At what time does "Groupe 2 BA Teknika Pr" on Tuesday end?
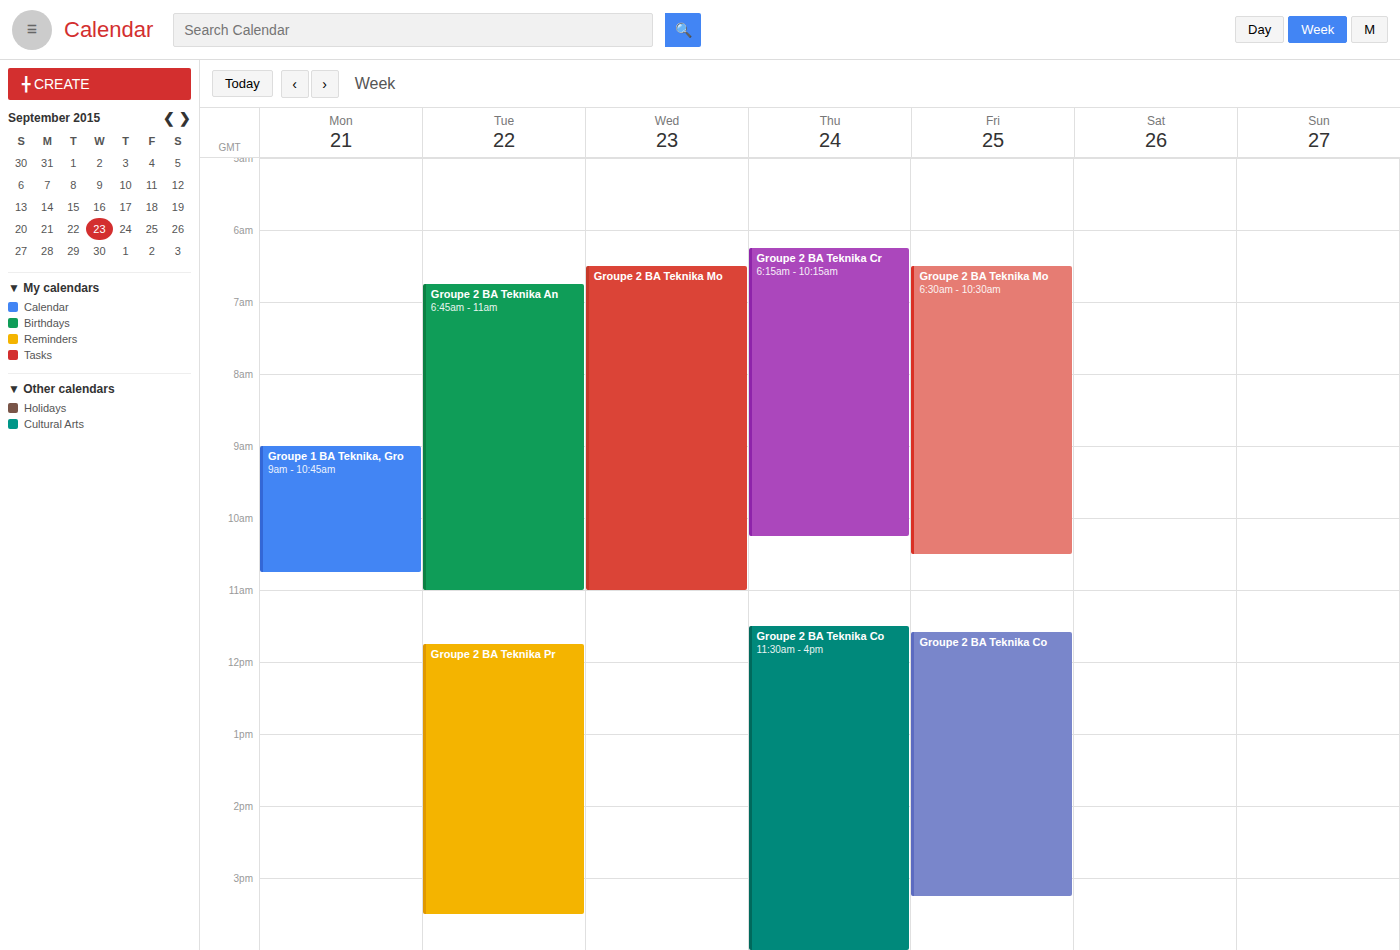
3:30 PM